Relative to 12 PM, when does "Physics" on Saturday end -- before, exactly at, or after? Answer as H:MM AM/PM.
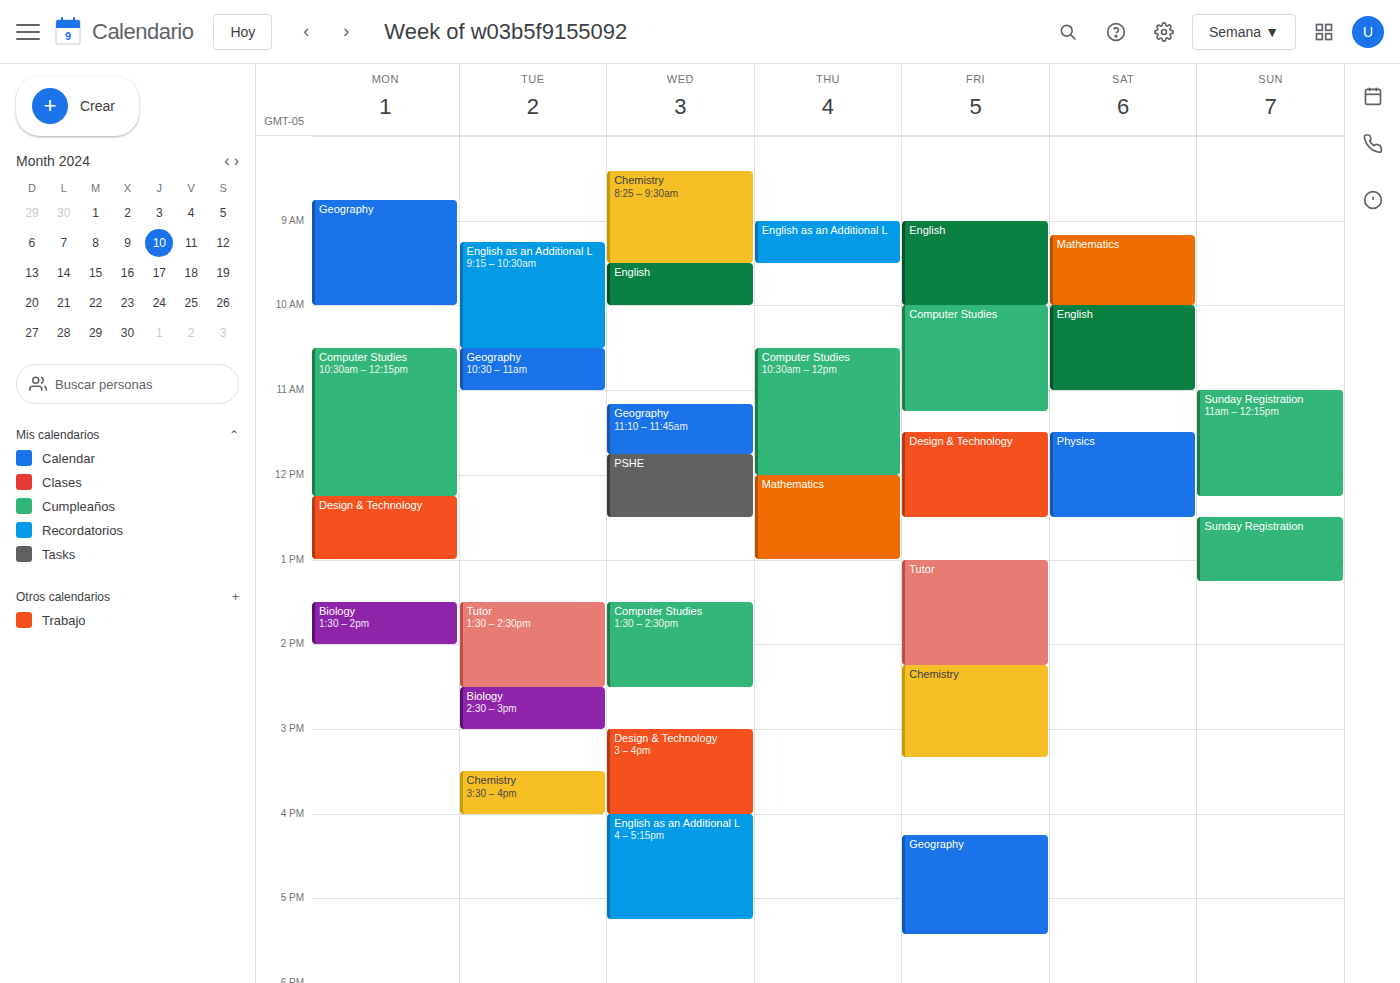
12:30 PM -- after 12 PM, 30 minutes below the 12 PM line.